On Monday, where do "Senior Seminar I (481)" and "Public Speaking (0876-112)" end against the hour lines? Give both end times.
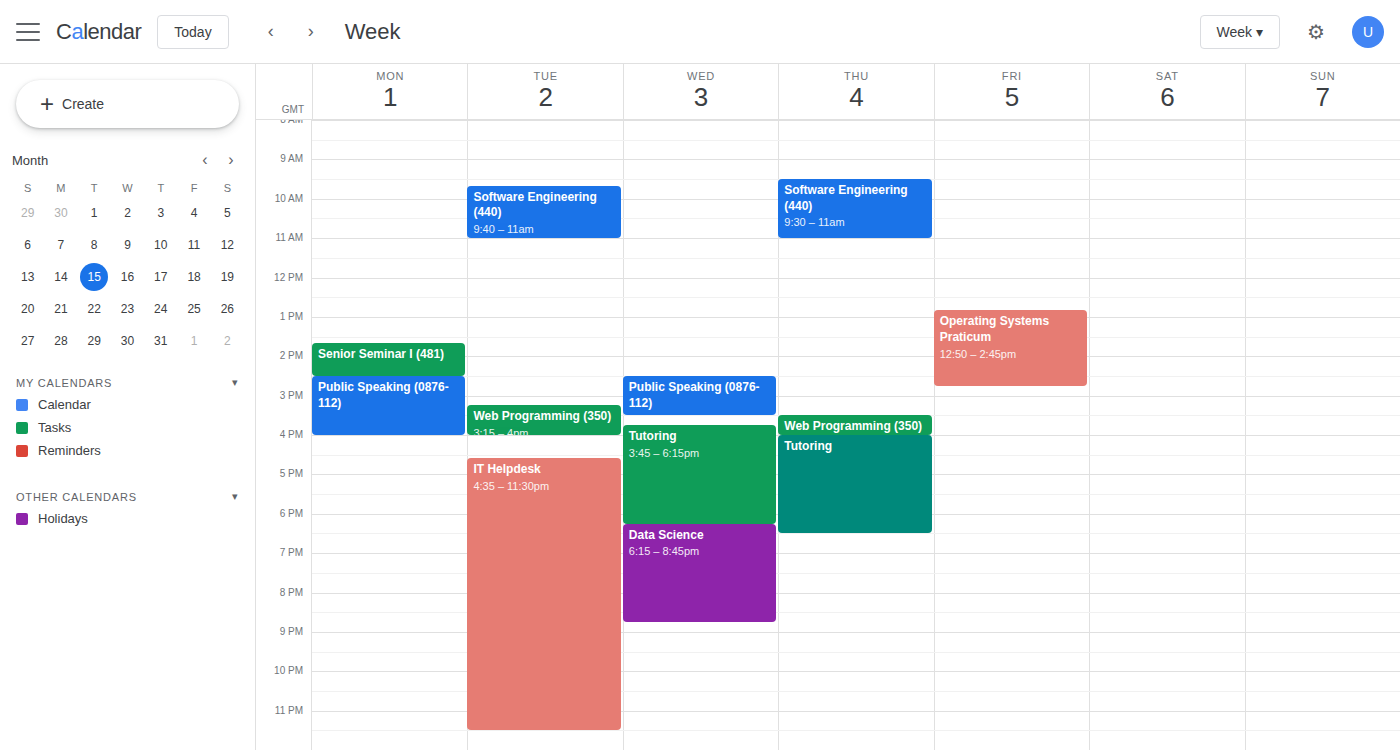
"Senior Seminar I (481)": 2:30 PM, halfway between the 2 PM and 3 PM lines. "Public Speaking (0876-112)": 4:00 PM, exactly on the 4 PM line.